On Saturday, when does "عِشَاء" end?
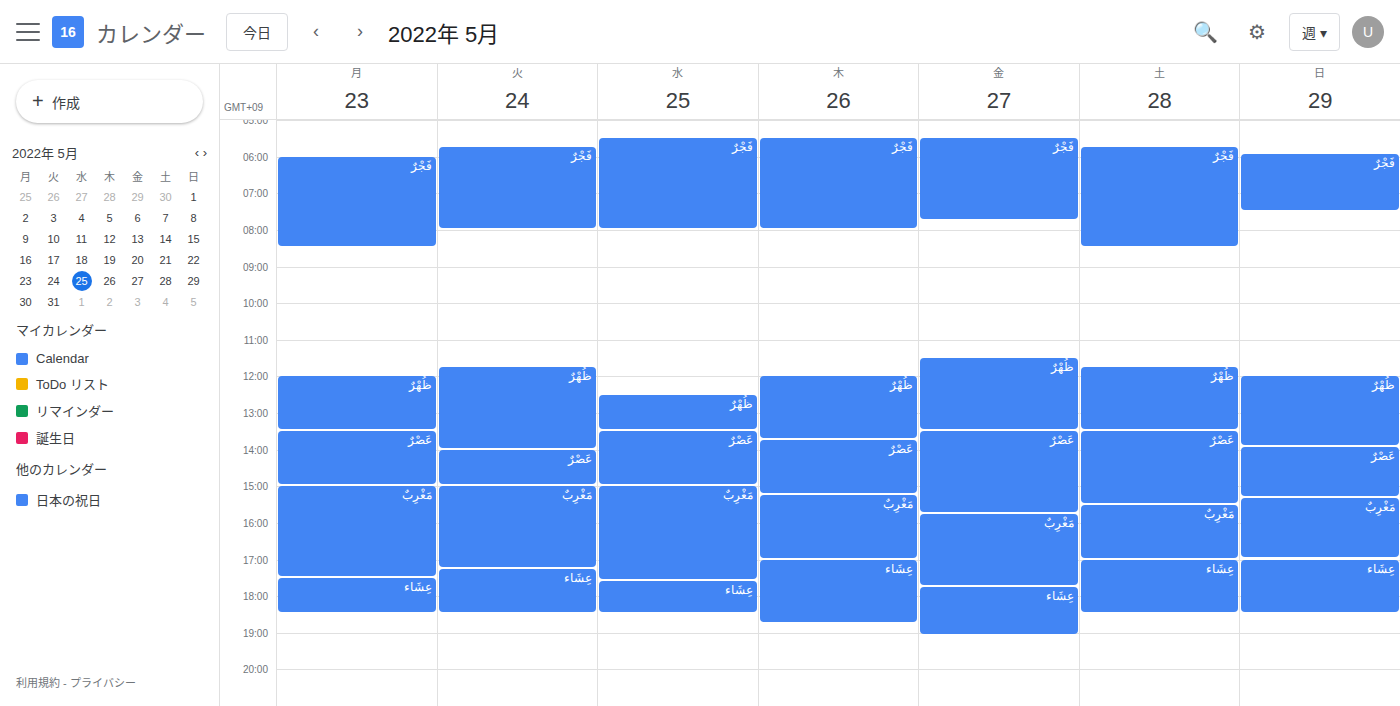
6:30 PM